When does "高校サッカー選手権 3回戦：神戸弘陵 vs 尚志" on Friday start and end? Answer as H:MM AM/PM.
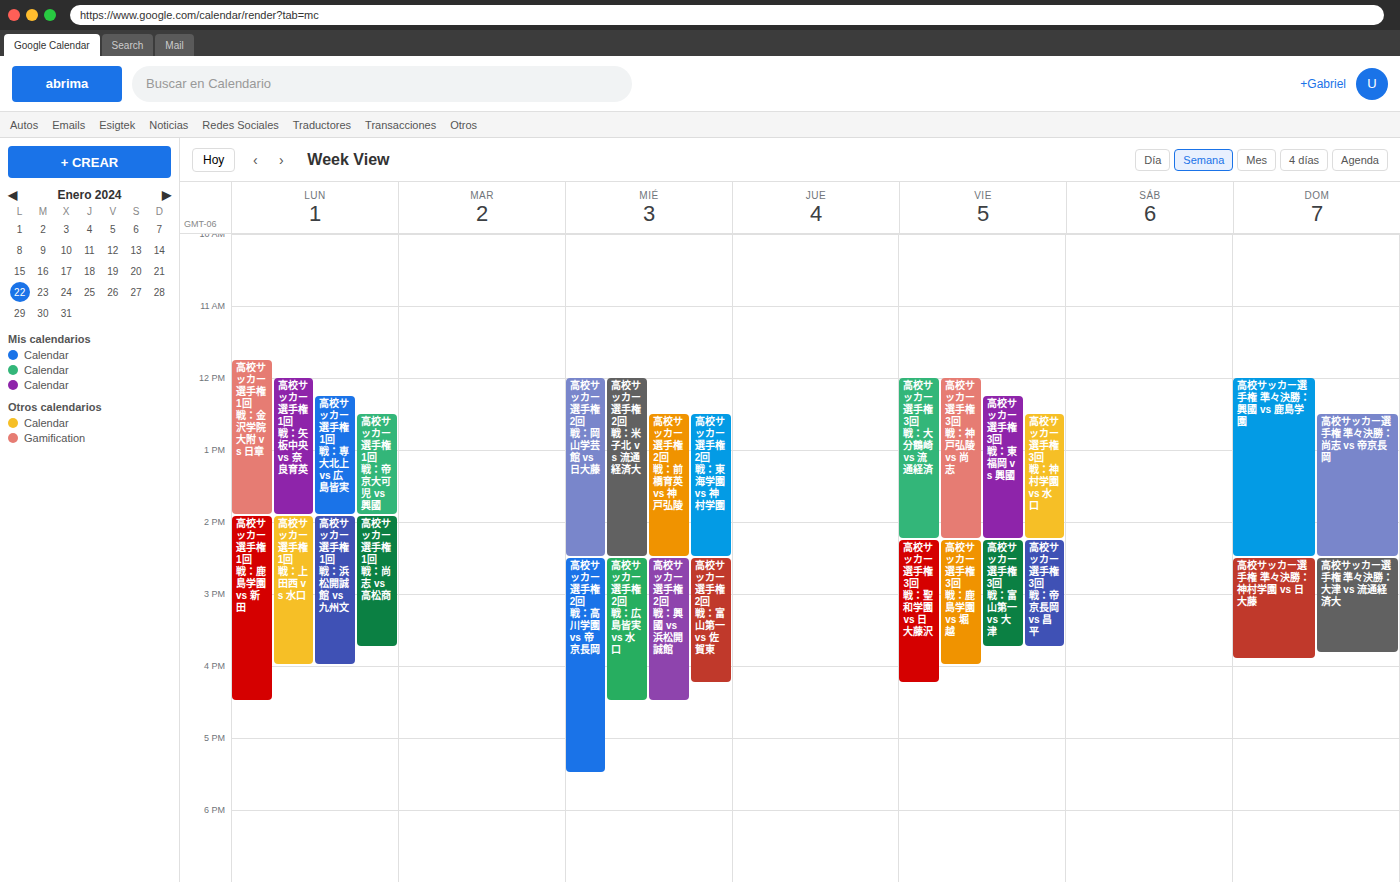
12:00 PM to 2:15 PM